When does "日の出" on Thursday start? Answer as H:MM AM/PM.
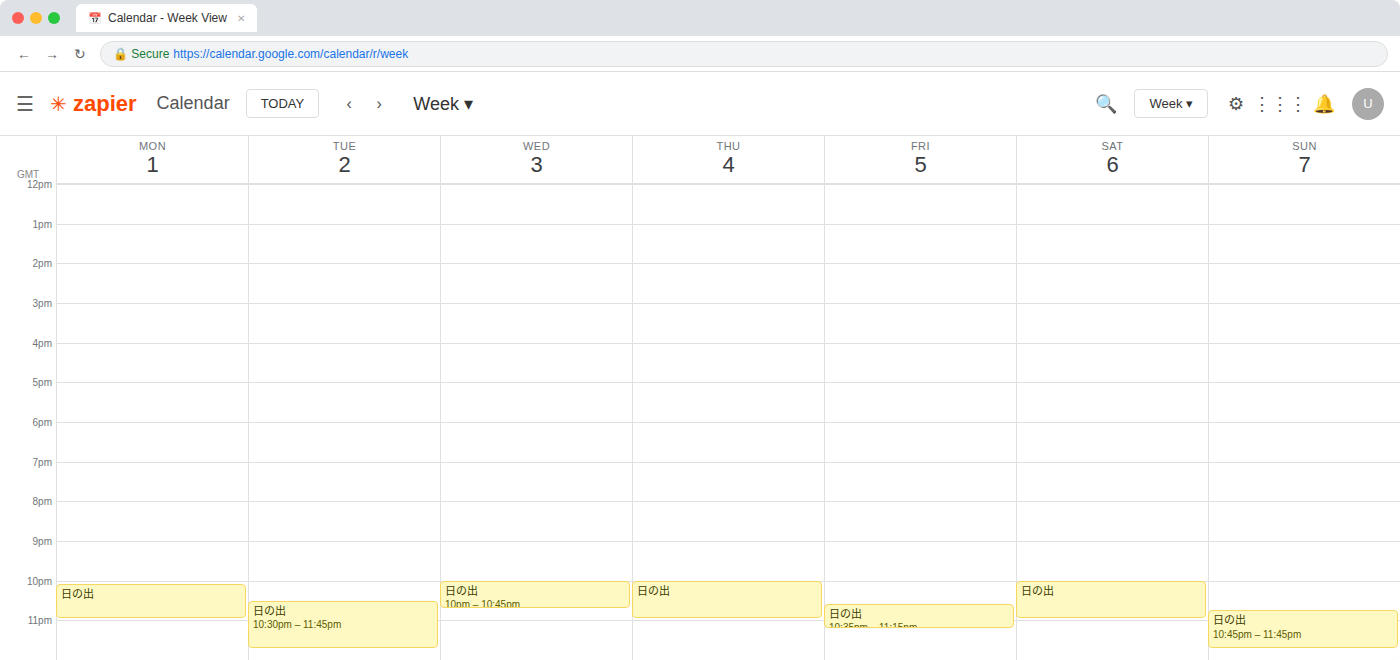
10:00 PM